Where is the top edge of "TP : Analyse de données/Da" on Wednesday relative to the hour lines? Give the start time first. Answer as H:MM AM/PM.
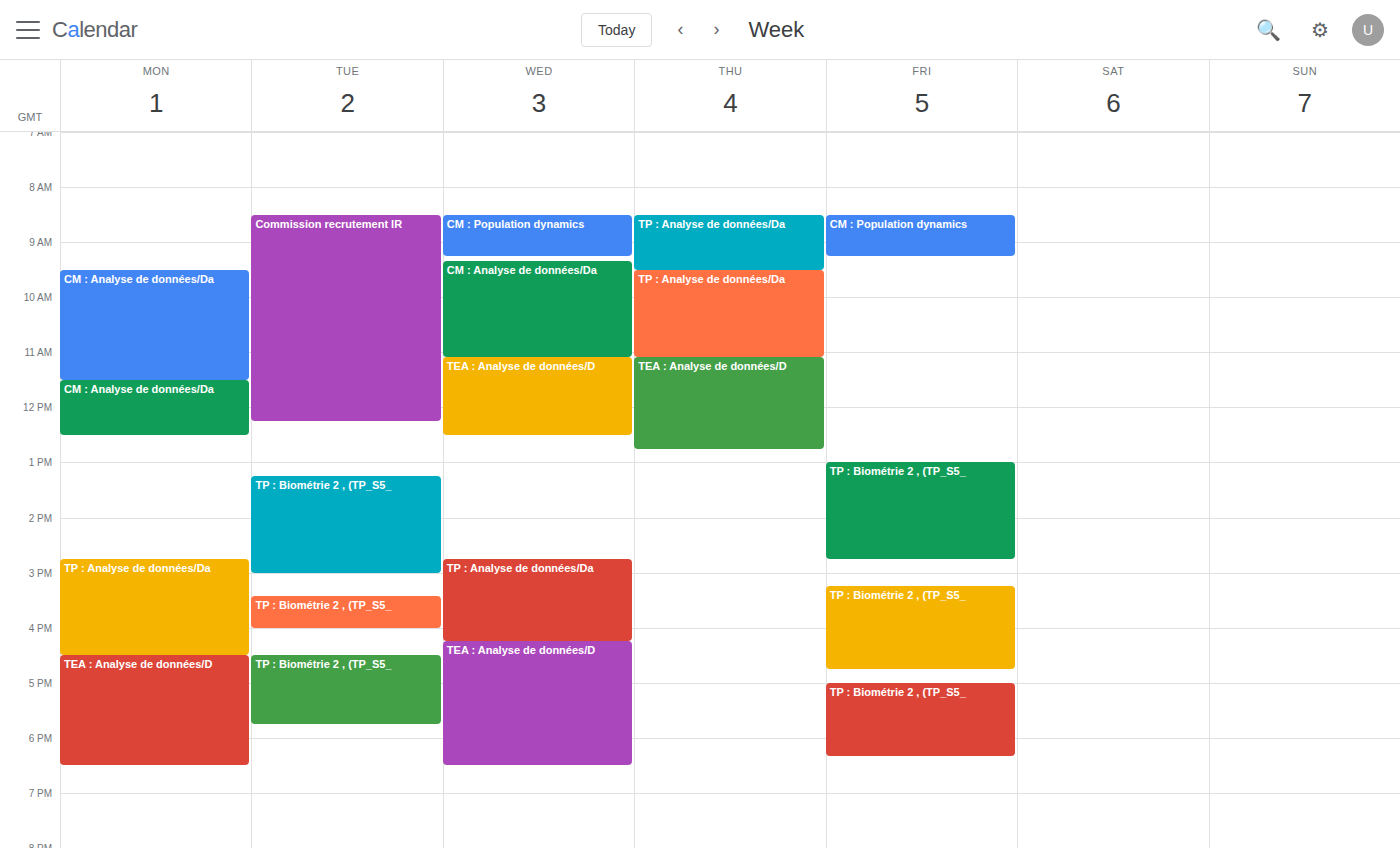
2:45 PM -- neither: three quarters of the way from the 2 PM line to the 3 PM line.